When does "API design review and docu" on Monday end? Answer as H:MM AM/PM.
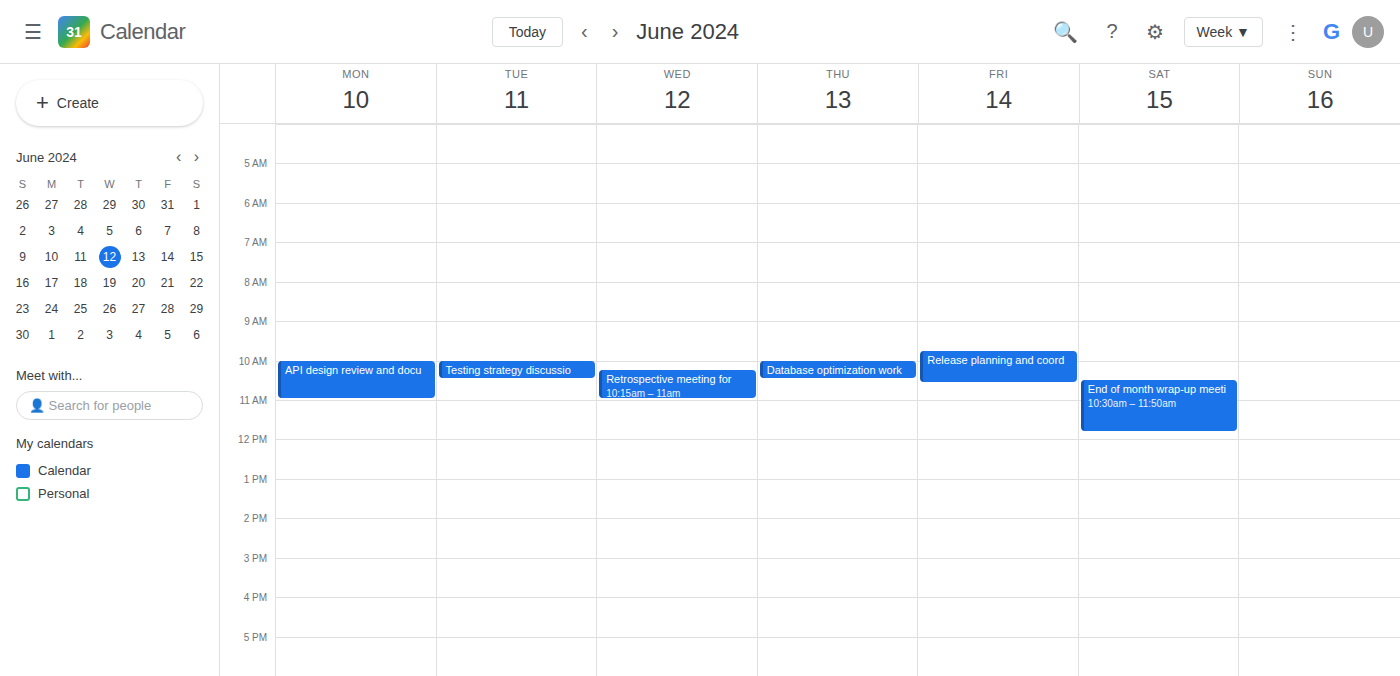
11:00 AM